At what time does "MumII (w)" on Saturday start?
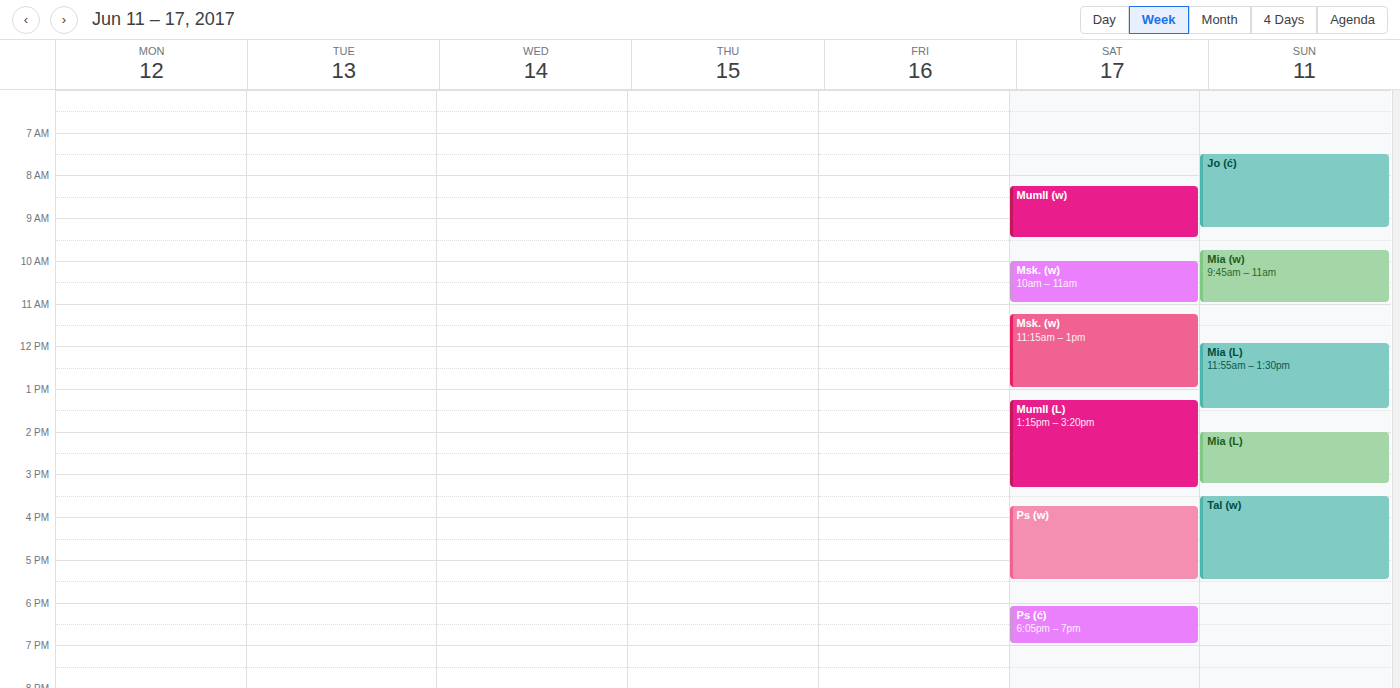
8:15 AM